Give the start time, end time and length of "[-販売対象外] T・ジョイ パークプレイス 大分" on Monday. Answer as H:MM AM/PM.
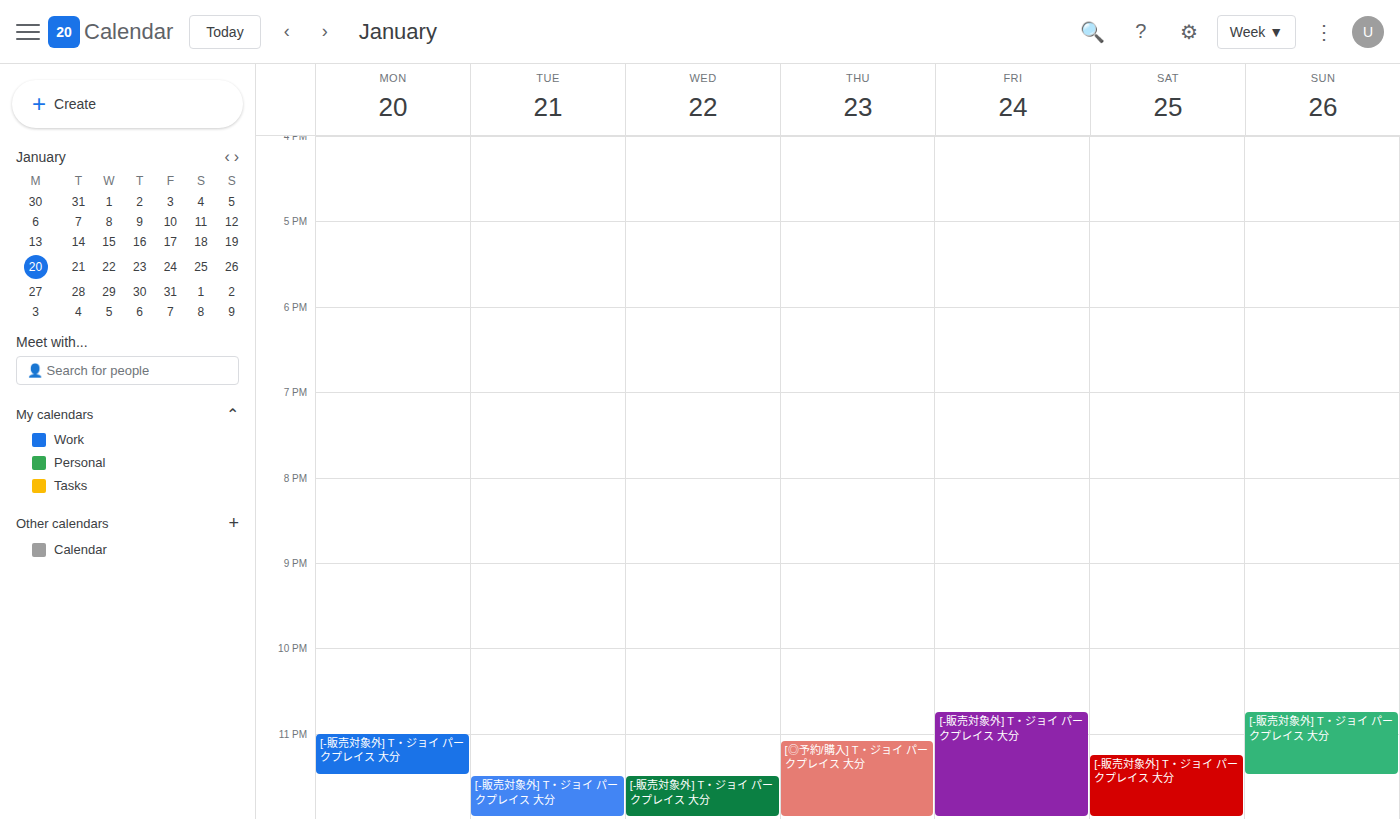
11:00 PM to 11:30 PM, 30 minutes